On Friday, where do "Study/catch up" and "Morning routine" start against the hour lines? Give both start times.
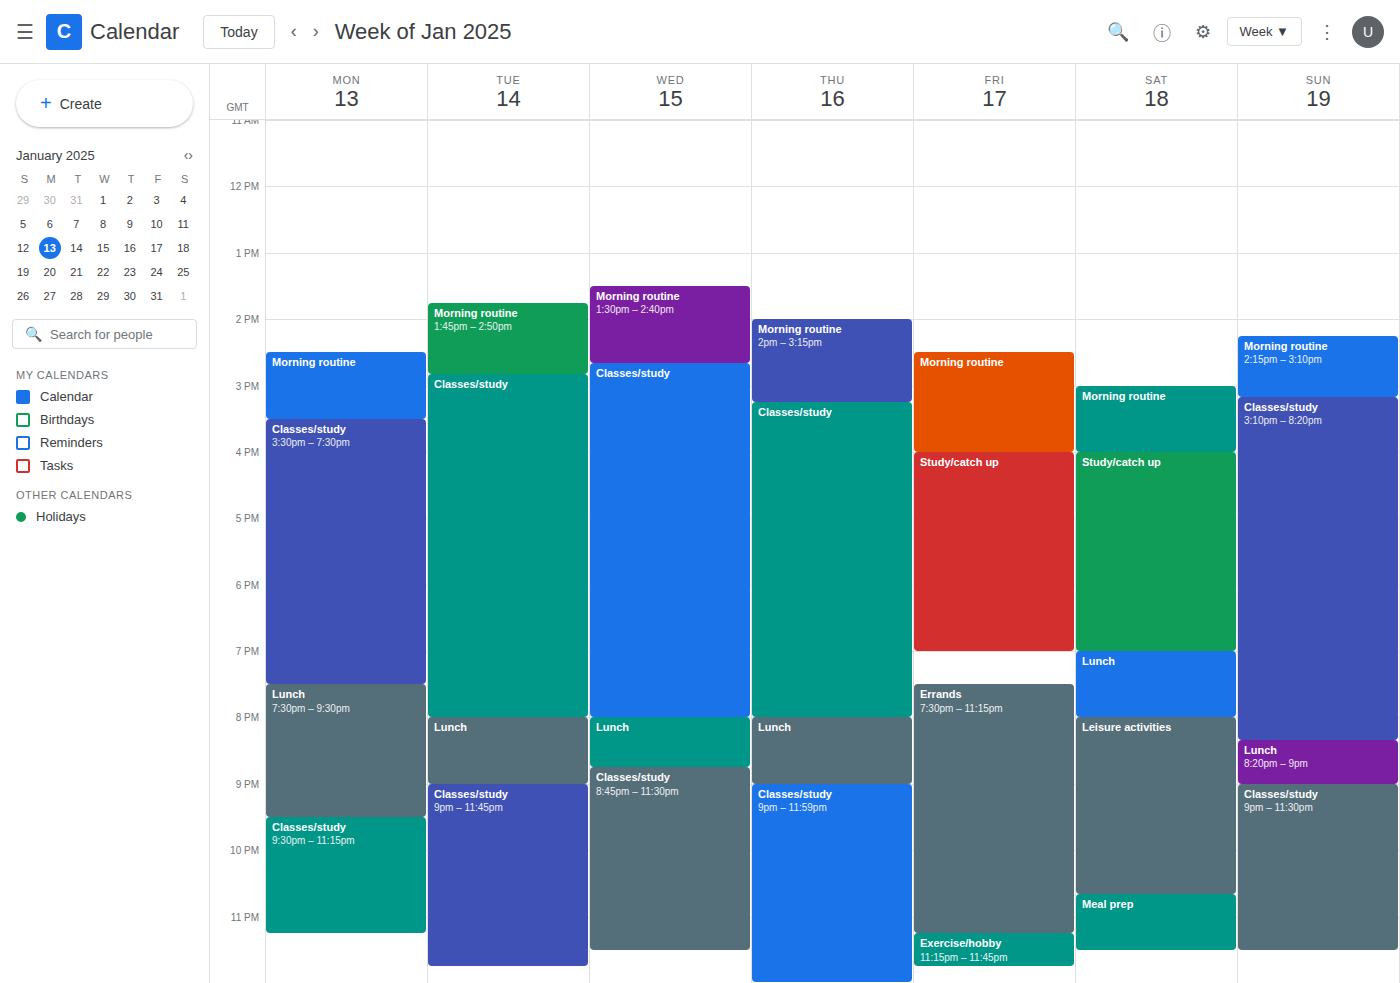
"Study/catch up": 4:00 PM, exactly on the 4 PM line. "Morning routine": 2:30 PM, halfway between the 2 PM and 3 PM lines.